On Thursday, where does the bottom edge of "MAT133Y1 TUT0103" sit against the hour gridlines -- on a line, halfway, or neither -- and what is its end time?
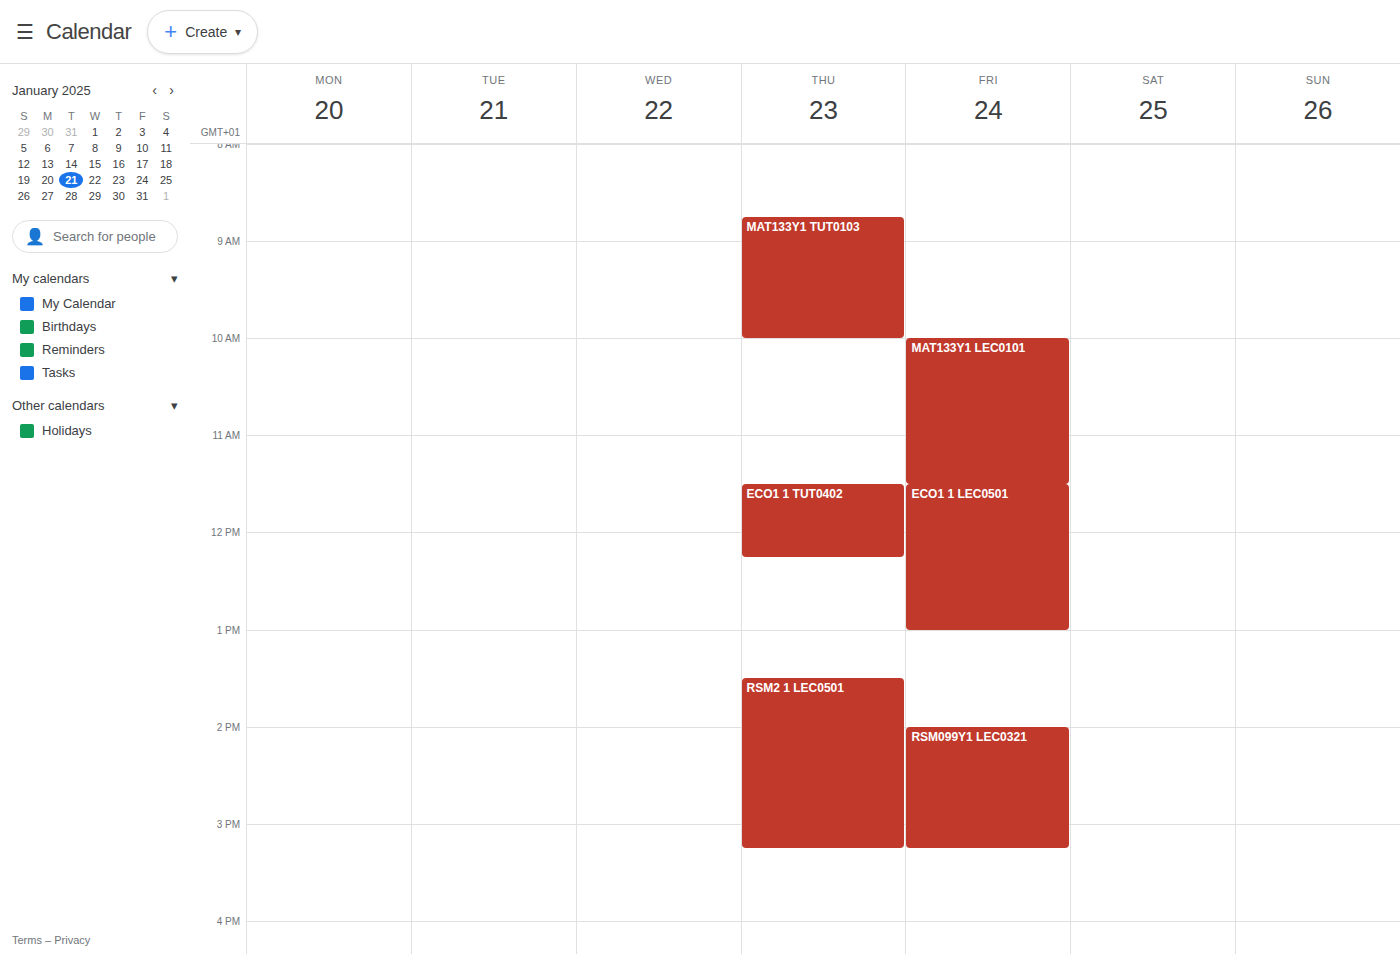
10:00 AM -- exactly on the 10 AM line.